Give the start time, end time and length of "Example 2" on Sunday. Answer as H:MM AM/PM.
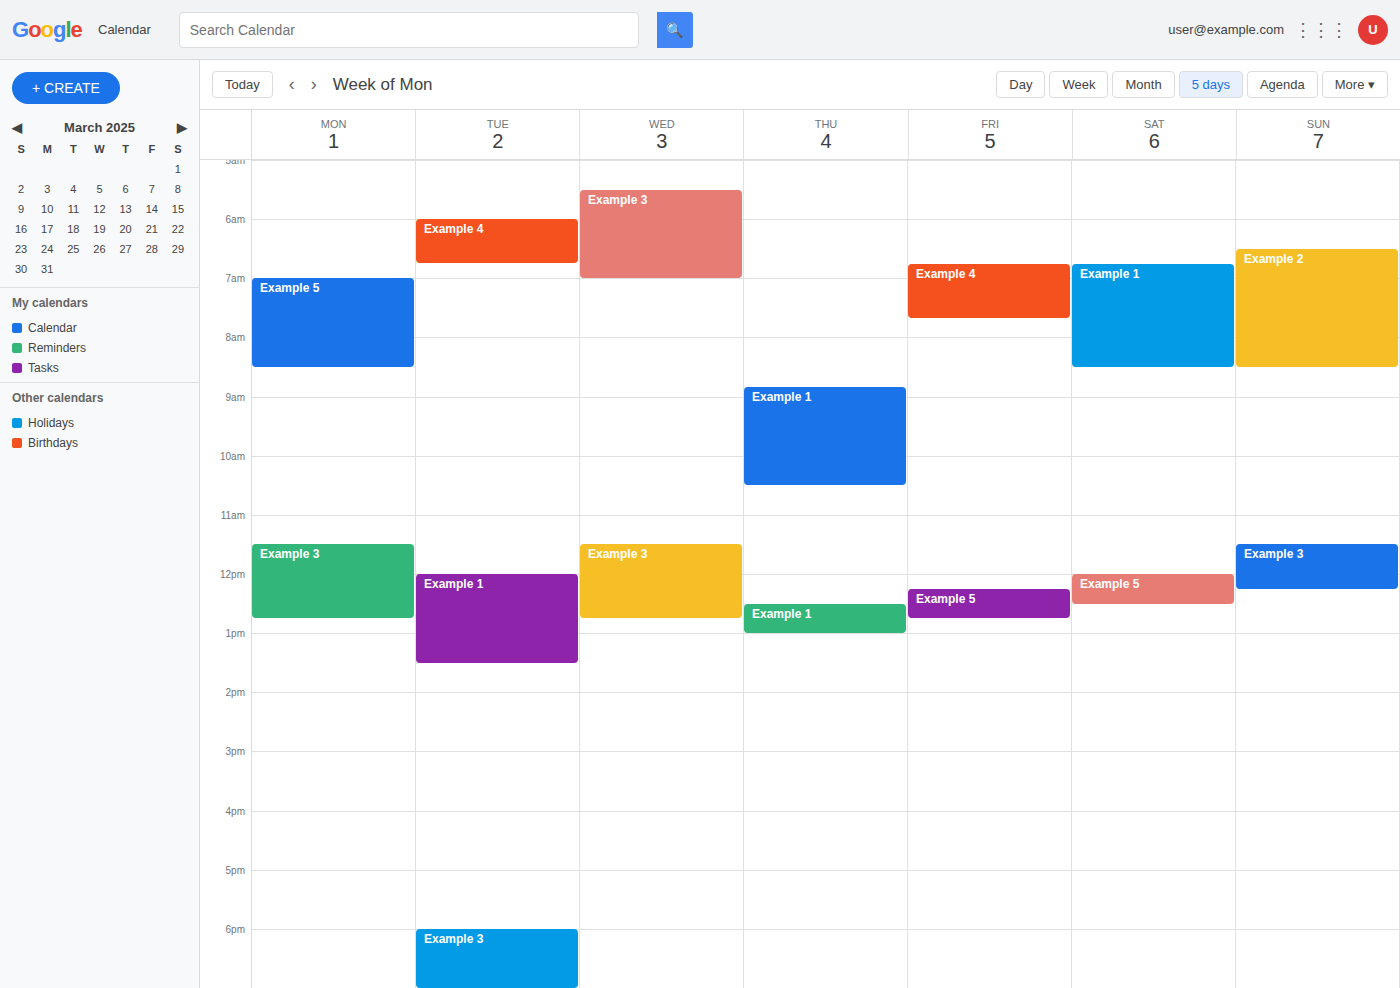
6:30 AM to 8:30 AM, 2 hours